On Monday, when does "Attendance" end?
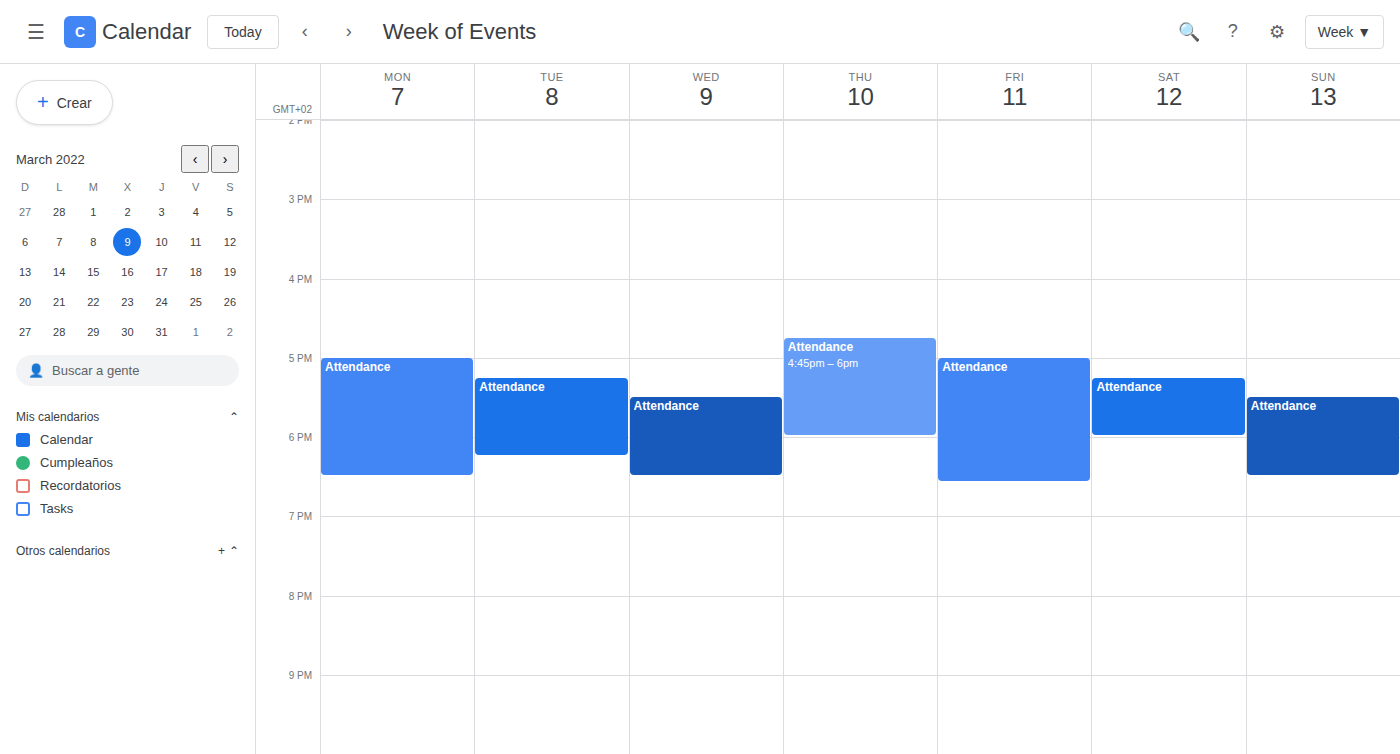
6:30 PM